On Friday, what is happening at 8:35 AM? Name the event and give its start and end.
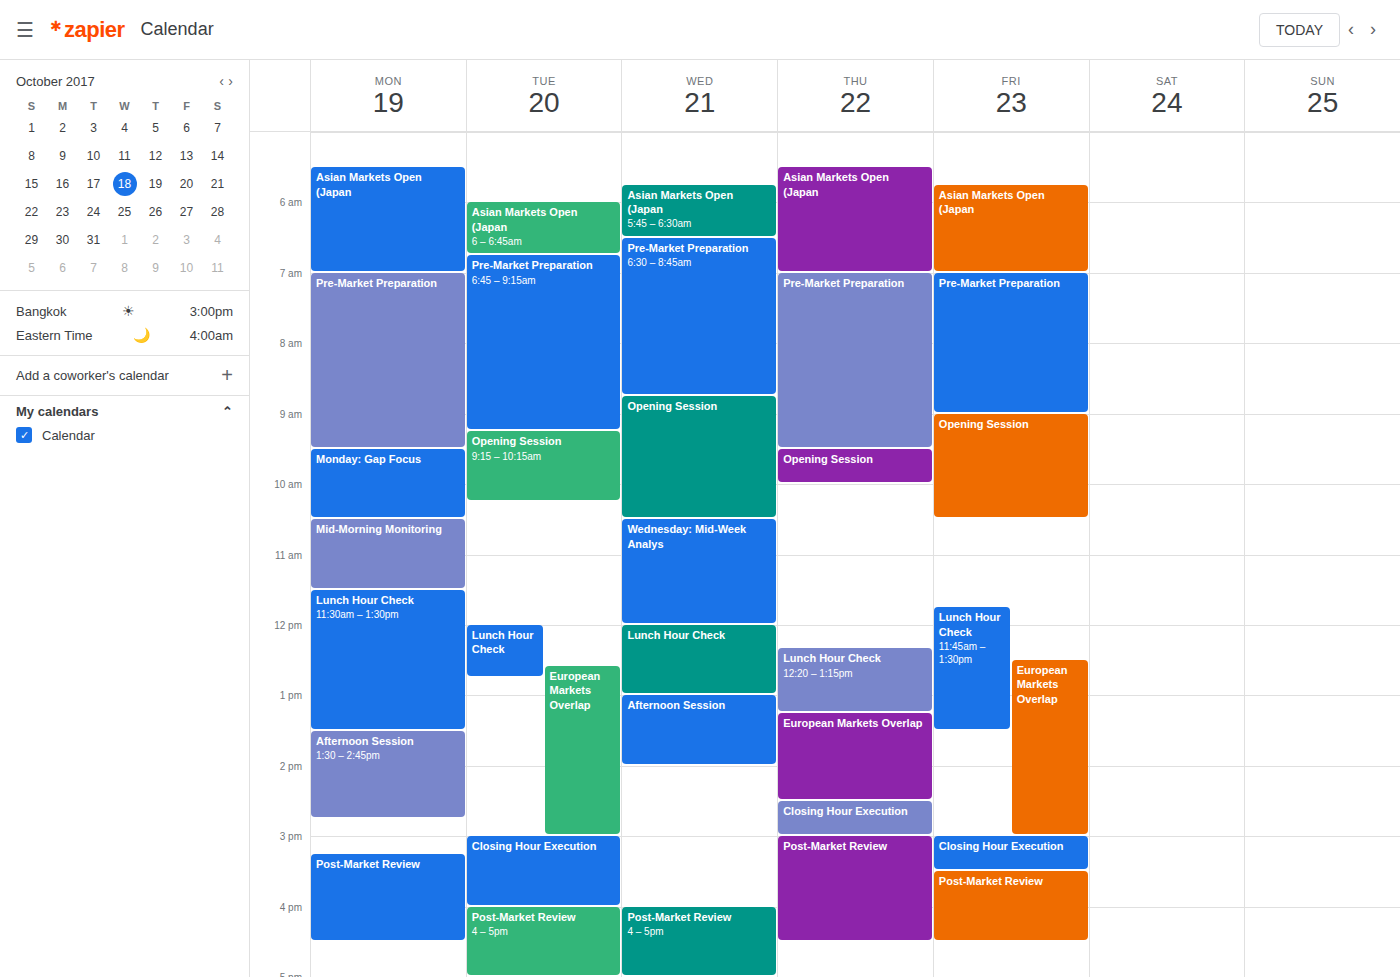
"Pre-Market Preparation", 7:00 AM to 9:00 AM